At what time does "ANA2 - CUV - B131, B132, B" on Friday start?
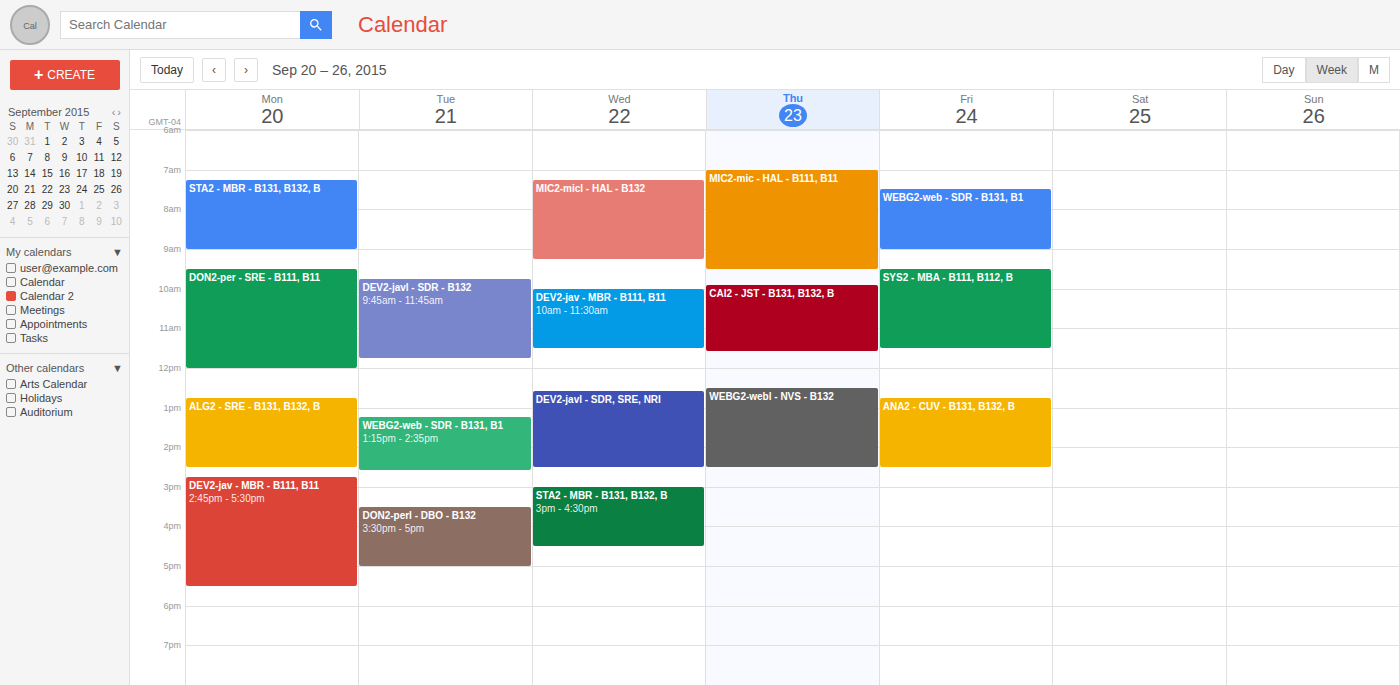
12:45 PM